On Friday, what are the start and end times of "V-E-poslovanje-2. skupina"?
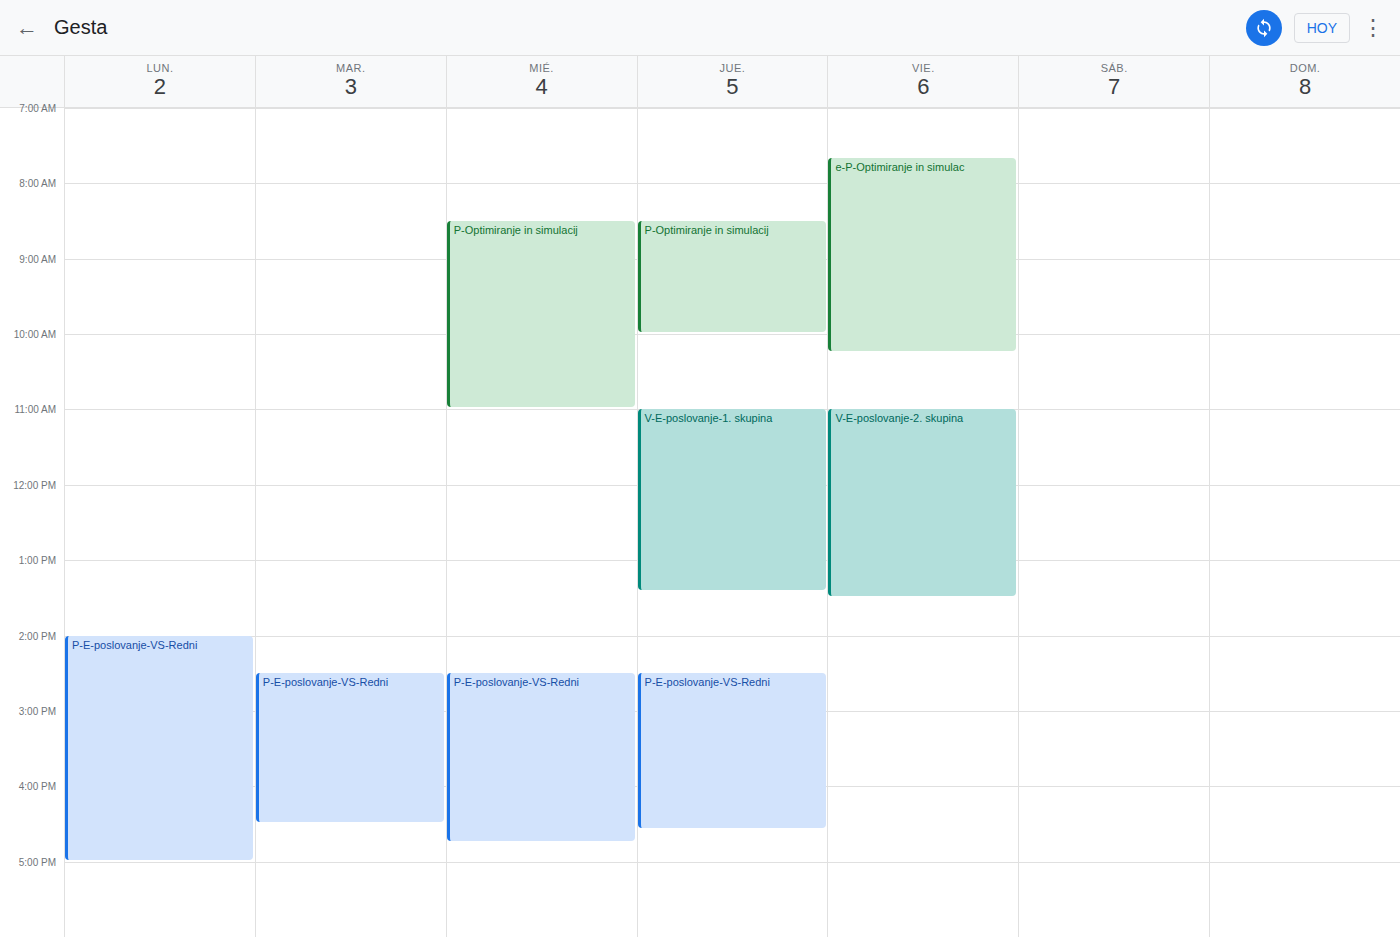
11:00 AM to 1:30 PM